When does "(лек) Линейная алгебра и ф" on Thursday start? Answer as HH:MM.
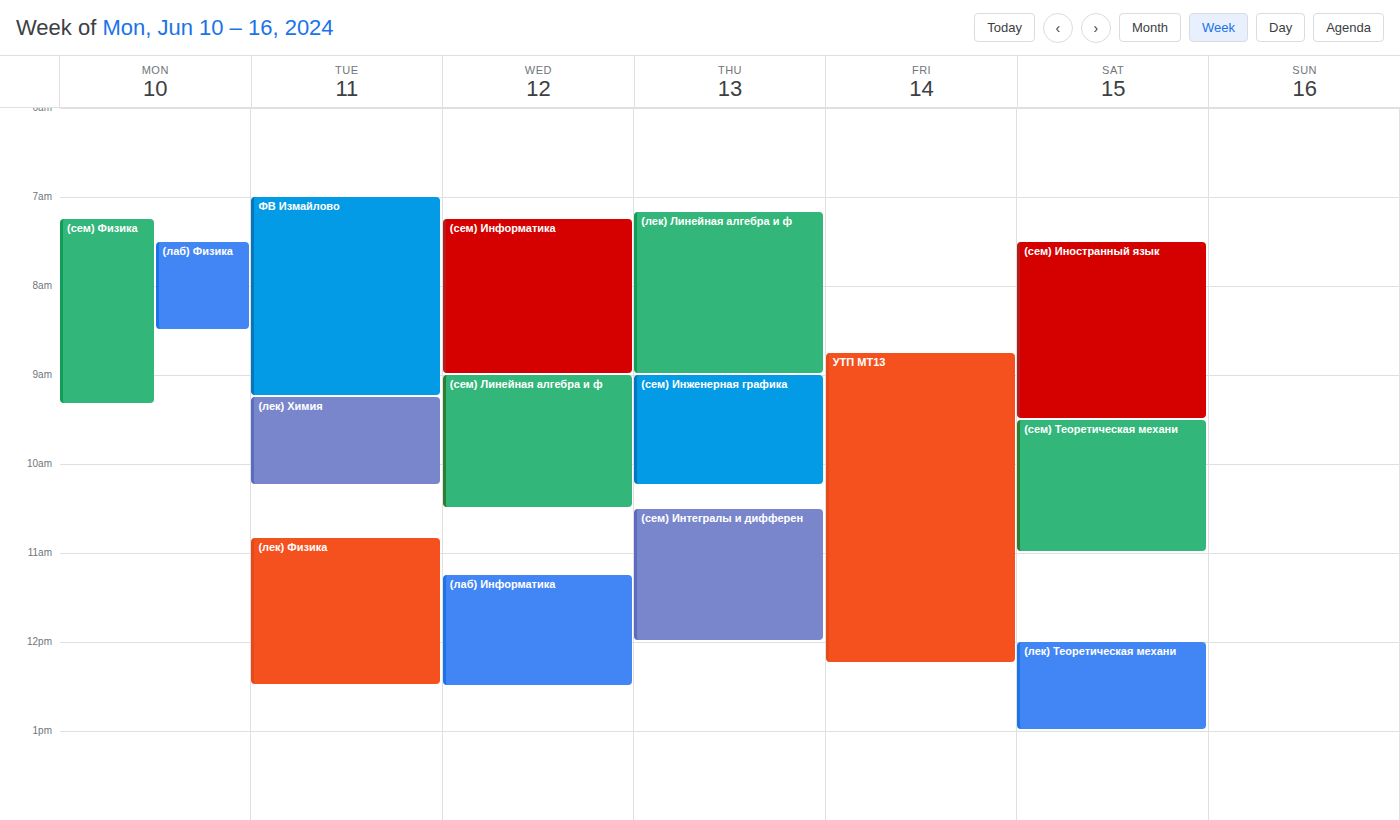
07:10